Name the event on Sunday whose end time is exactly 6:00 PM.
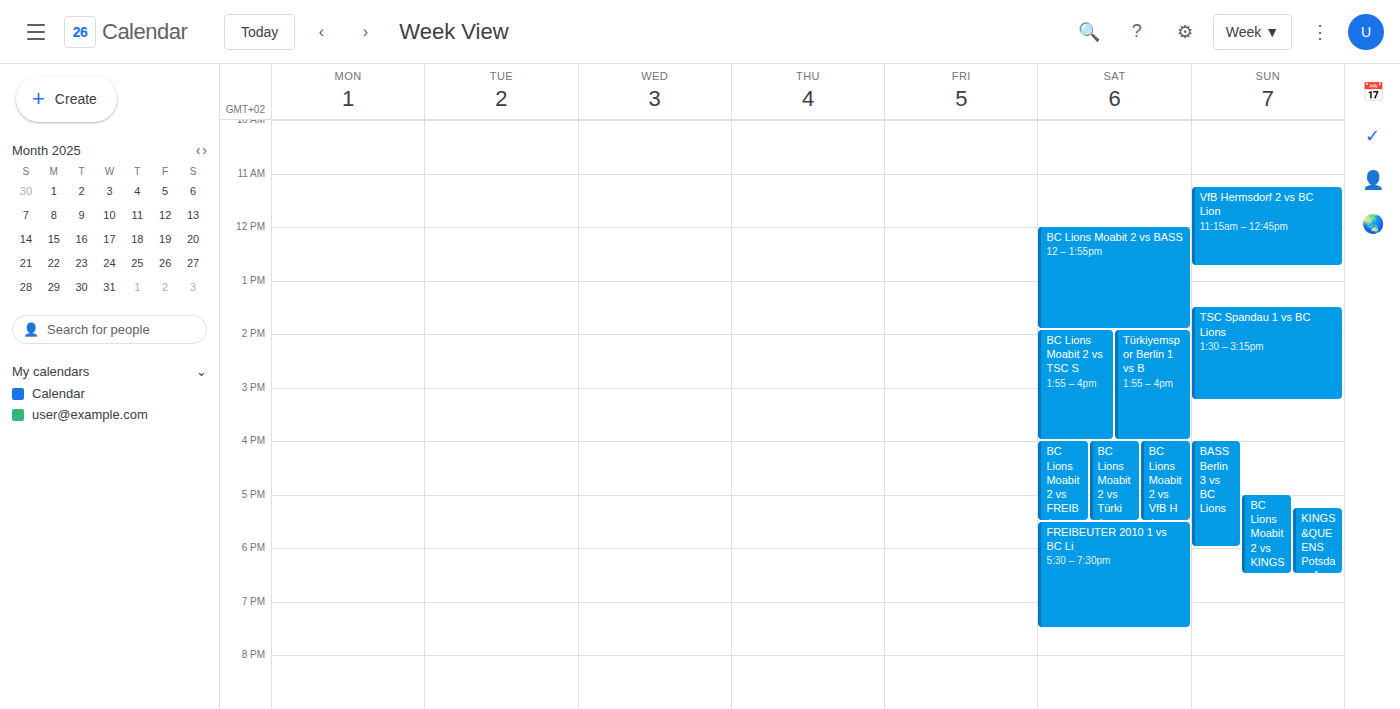
"BASS Berlin 3 vs BC Lions"